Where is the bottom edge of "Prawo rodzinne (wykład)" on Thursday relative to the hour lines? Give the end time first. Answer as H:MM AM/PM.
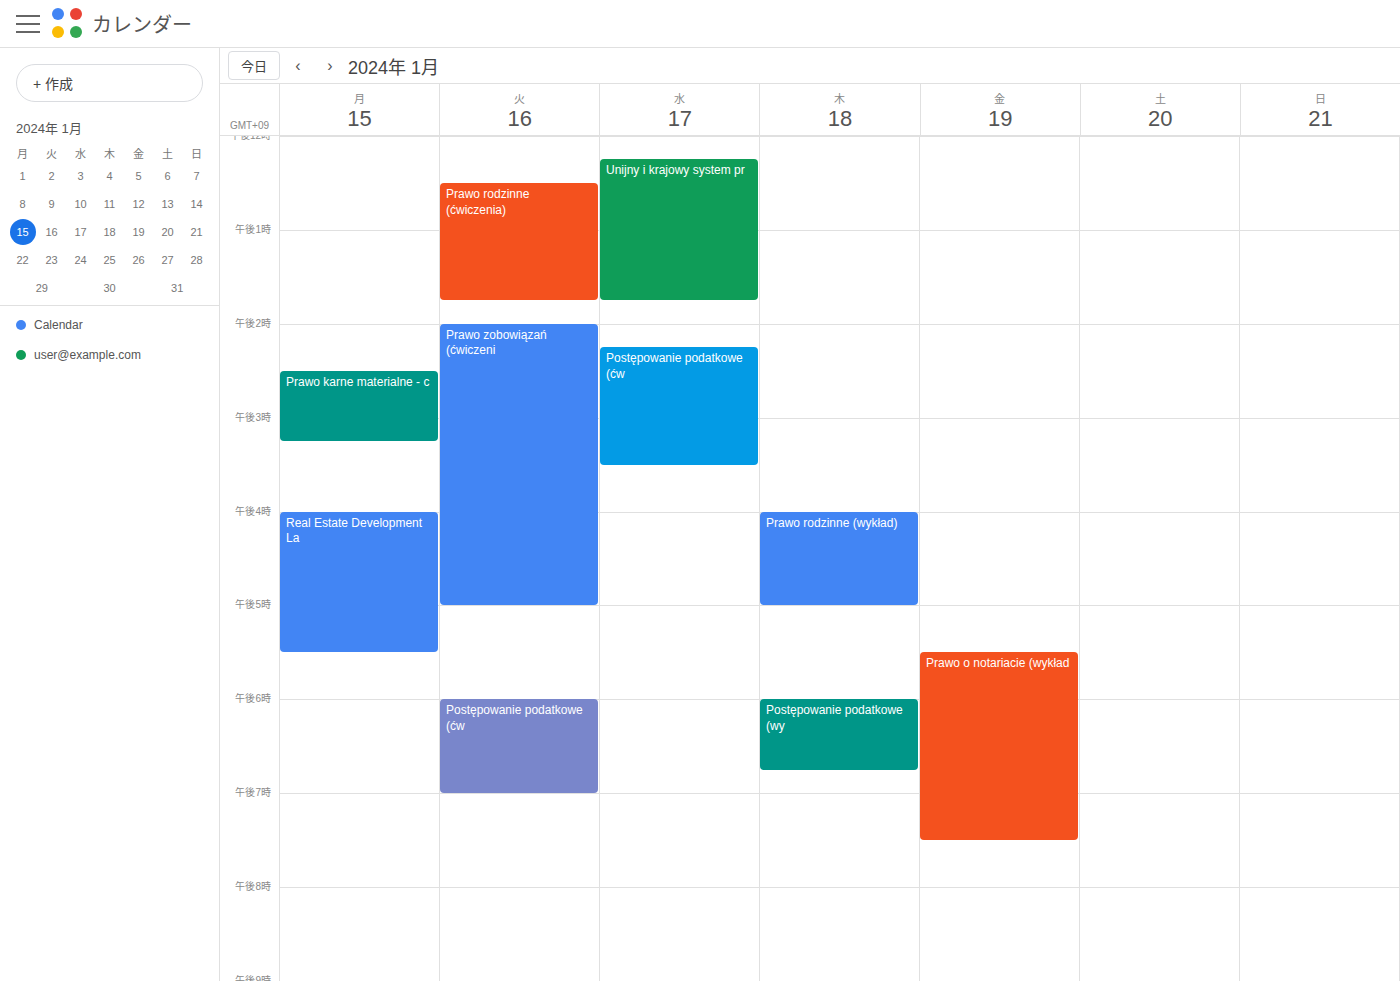
5:00 PM -- exactly on the 5 PM line.